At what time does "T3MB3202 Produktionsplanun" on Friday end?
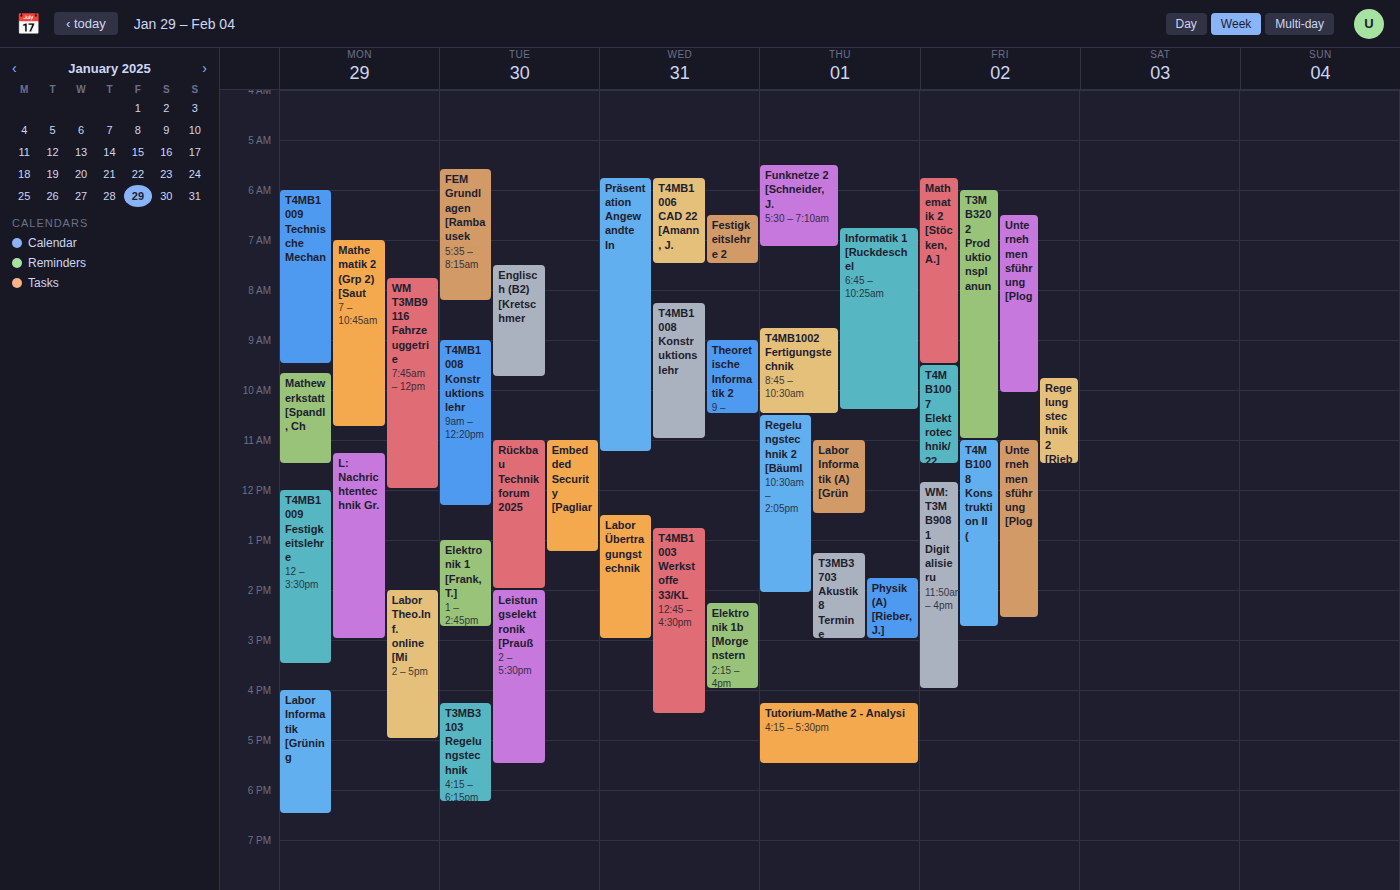
11:00 AM